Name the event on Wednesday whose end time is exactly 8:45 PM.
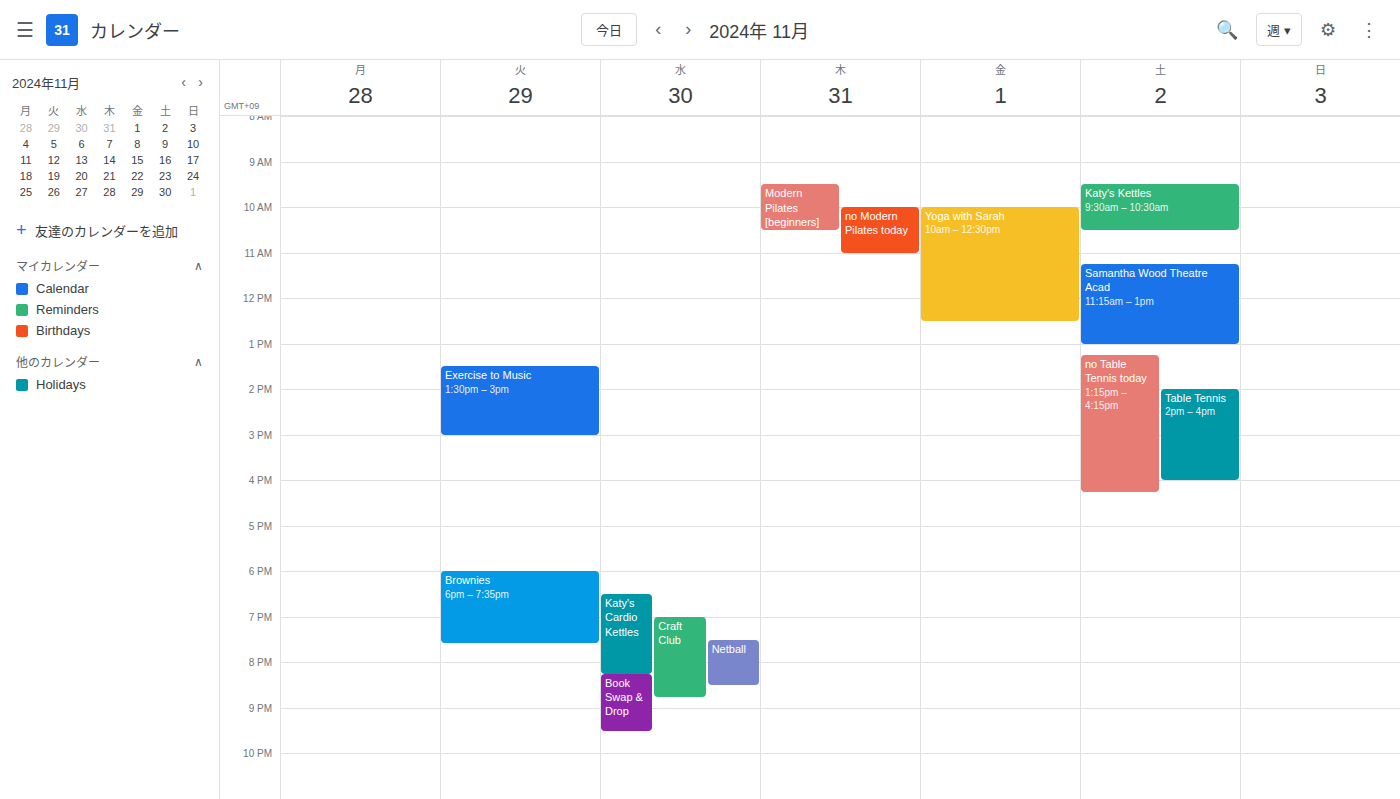
"Craft Club"